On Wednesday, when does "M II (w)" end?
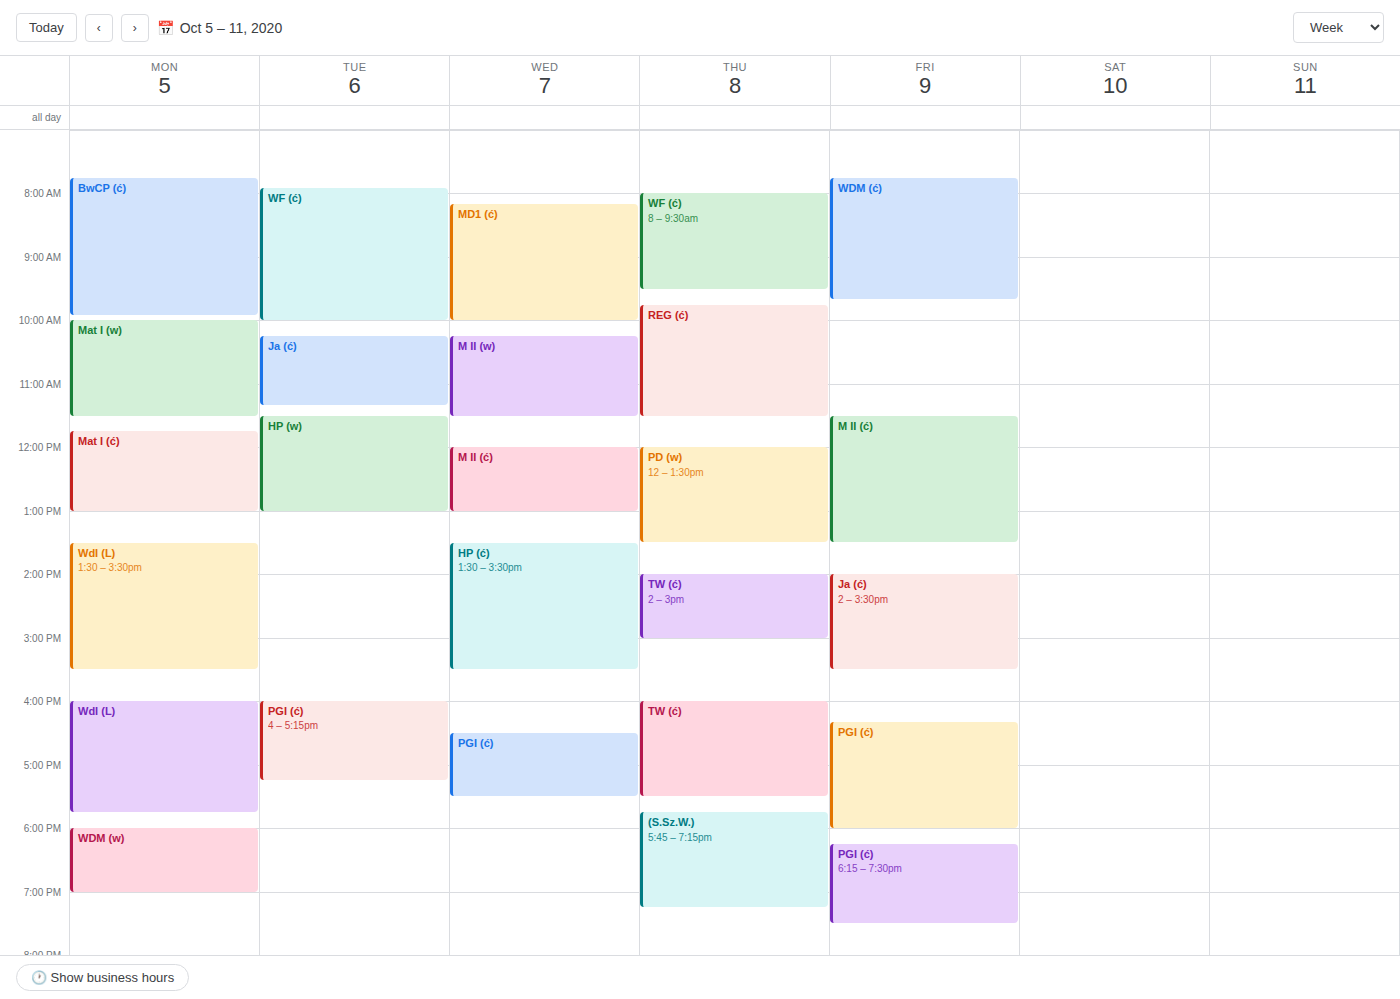
11:30 AM